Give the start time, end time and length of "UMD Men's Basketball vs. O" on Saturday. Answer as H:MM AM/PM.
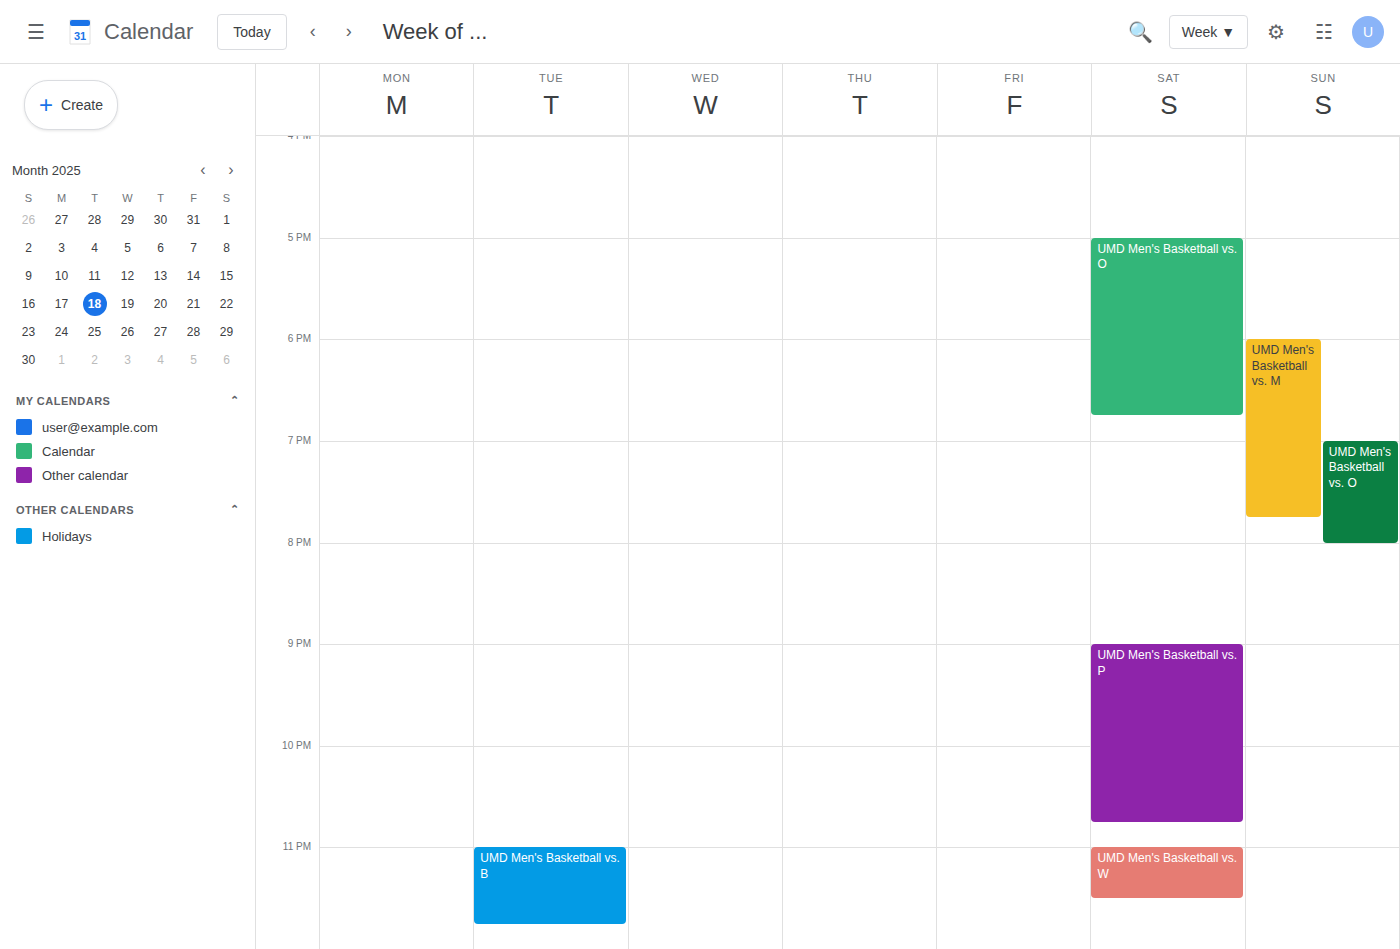
5:00 PM to 6:45 PM, 1 hour 45 minutes